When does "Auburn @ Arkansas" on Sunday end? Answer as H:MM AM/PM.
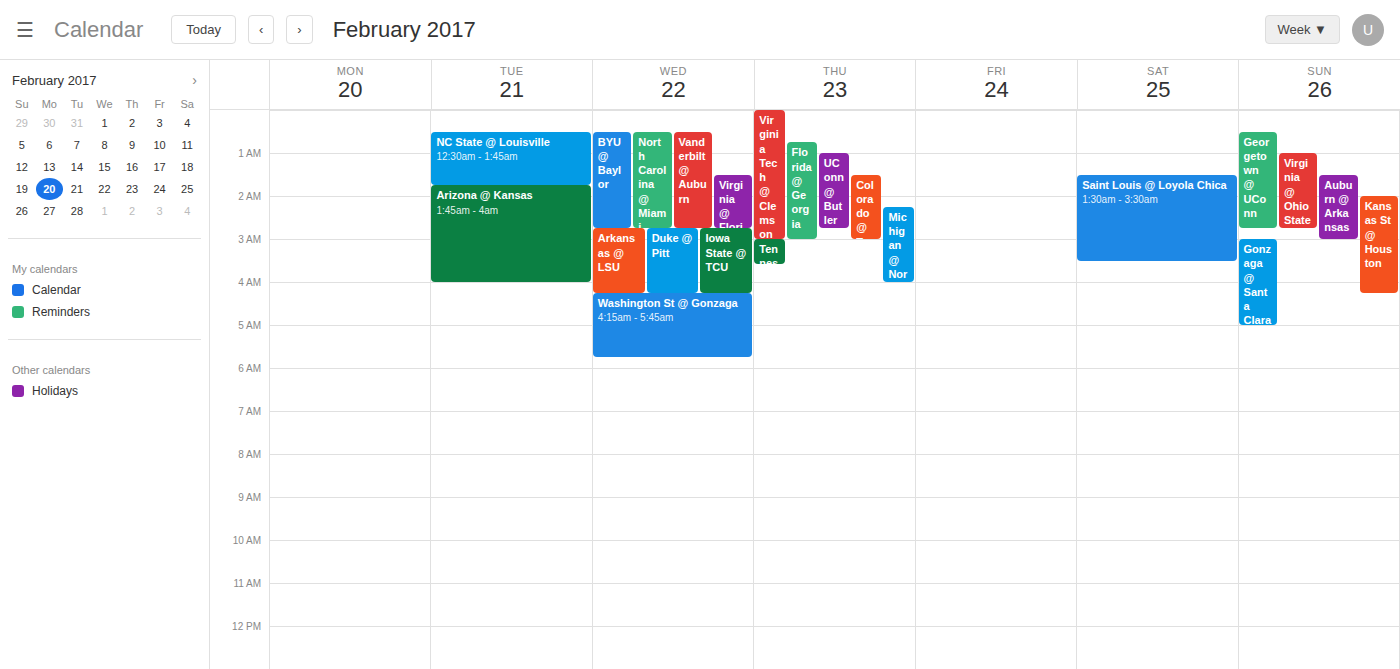
3:00 AM